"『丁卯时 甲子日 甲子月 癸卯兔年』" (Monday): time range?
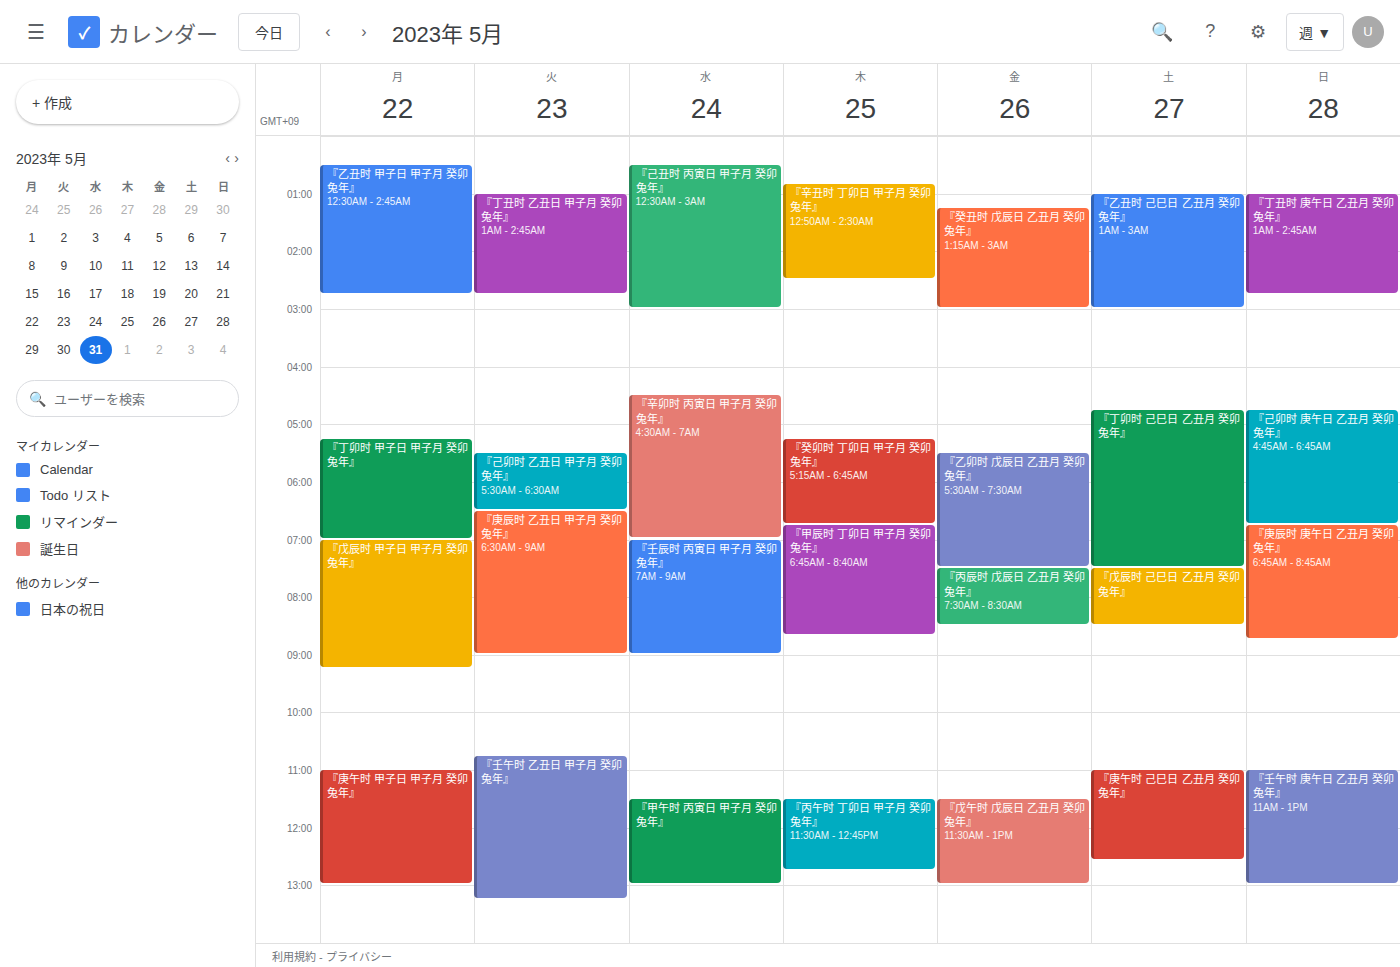
5:15 AM to 7:00 AM